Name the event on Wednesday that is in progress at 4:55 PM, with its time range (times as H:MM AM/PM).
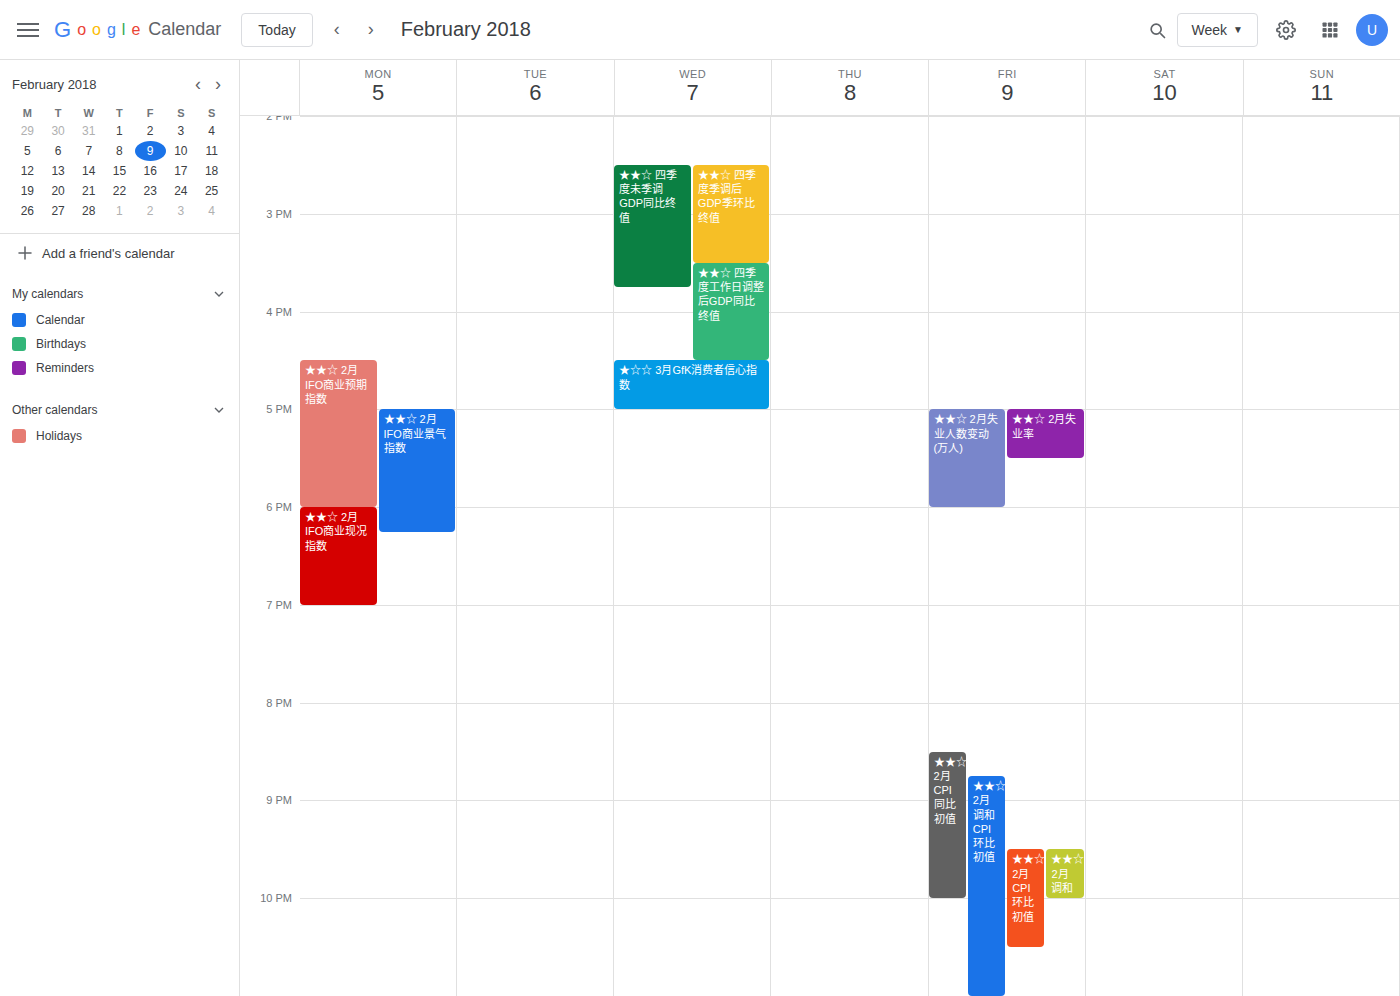
"★☆☆ 3月GfK消费者信心指数", 4:30 PM to 5:00 PM